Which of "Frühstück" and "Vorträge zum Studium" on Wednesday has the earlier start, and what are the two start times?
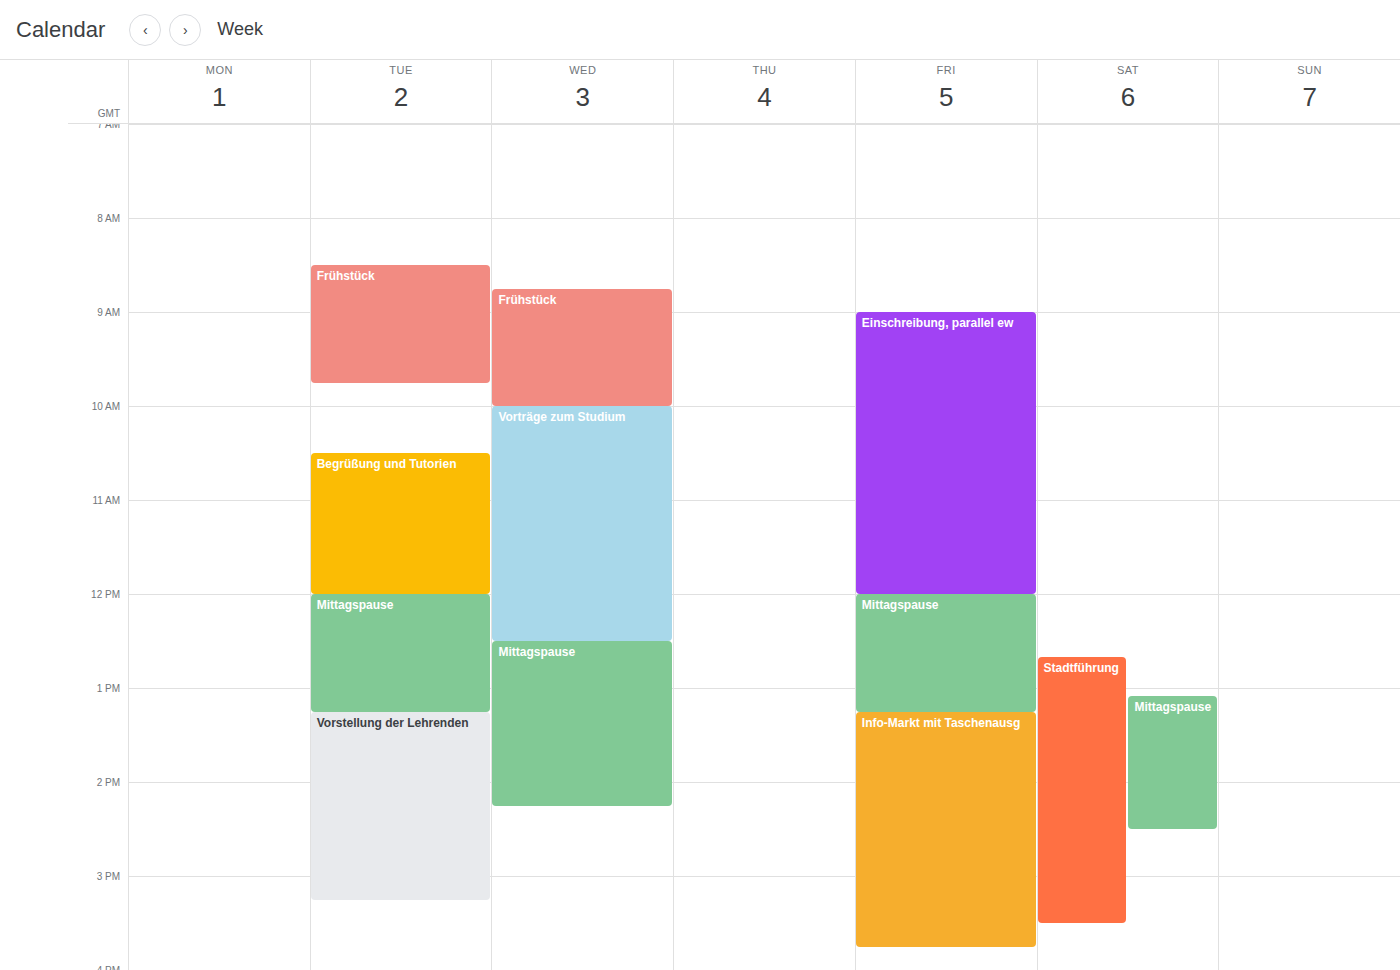
"Frühstück" 8:45 AM; "Vorträge zum Studium" 10:00 AM.